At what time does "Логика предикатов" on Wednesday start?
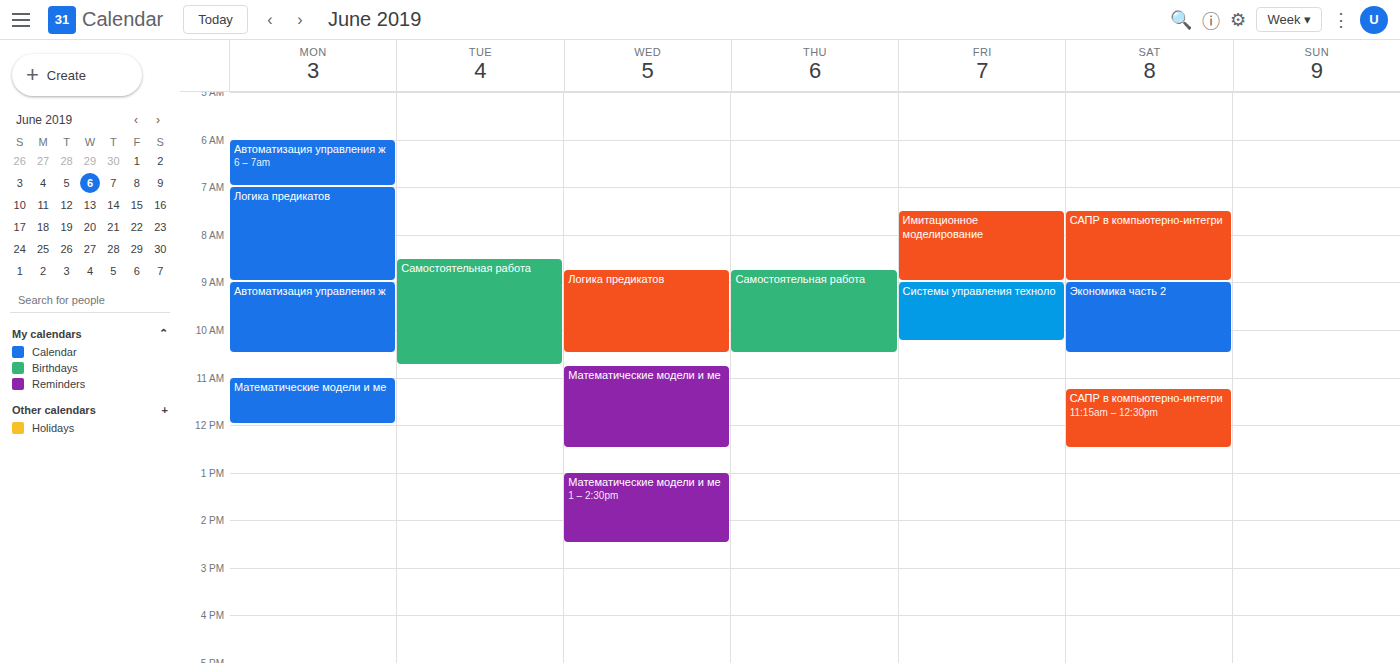
8:45 AM